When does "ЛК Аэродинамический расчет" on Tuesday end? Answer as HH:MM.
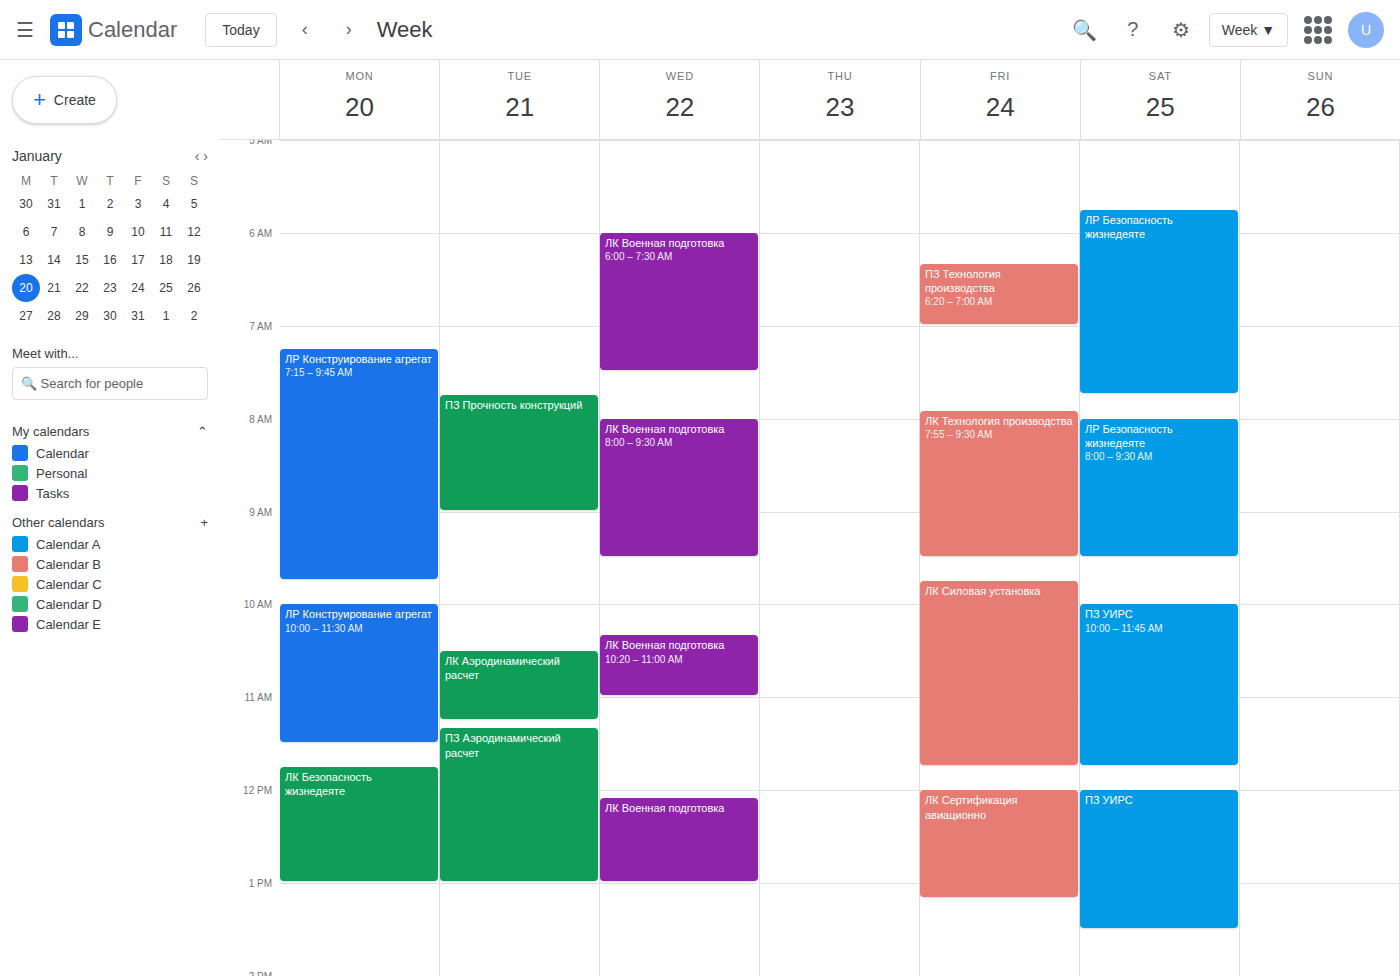
11:15